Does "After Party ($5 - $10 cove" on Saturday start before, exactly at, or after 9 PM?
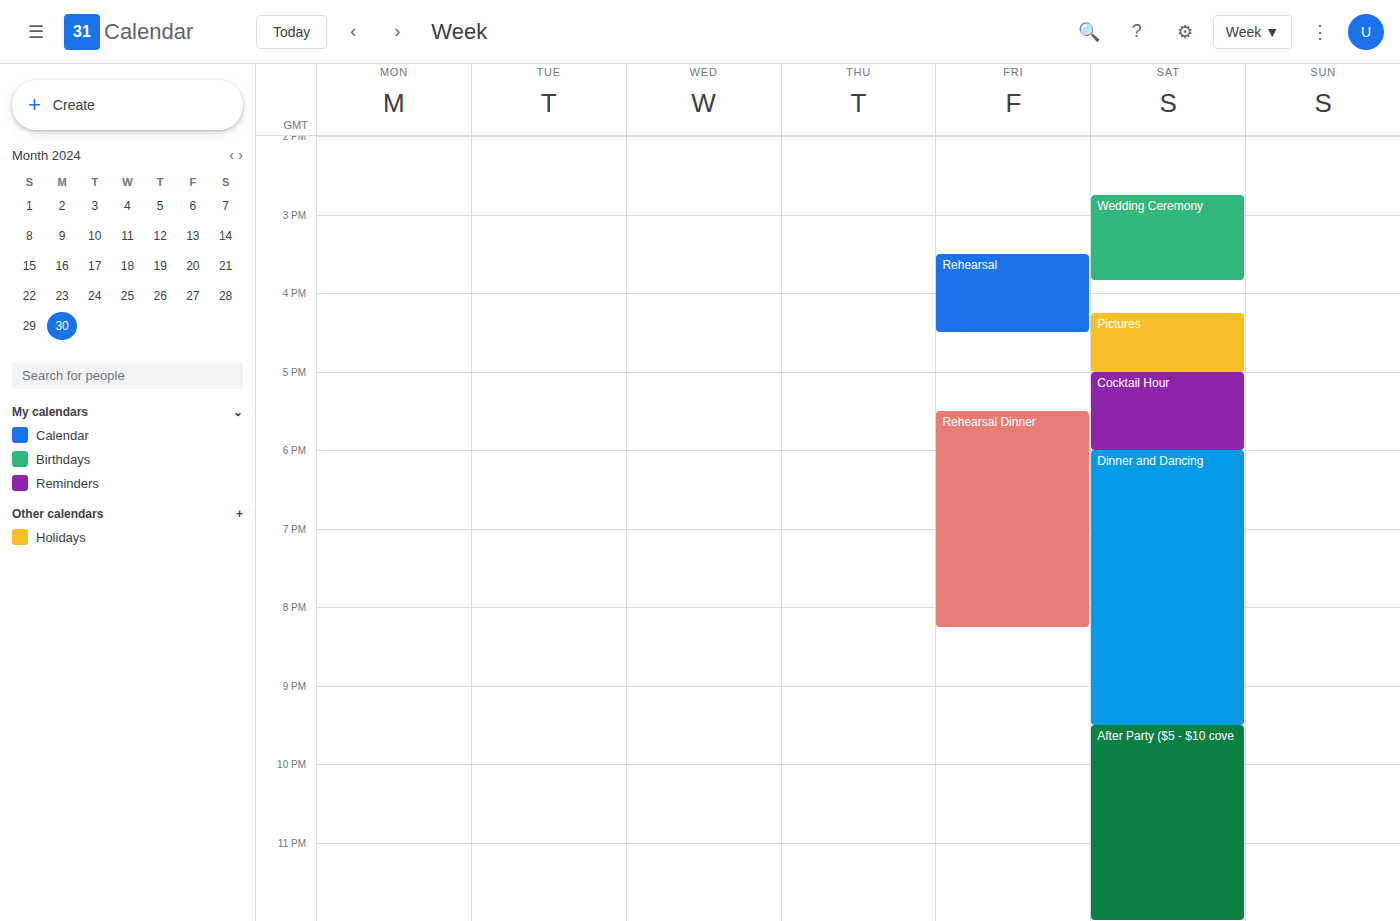
9:30 PM -- after 9 PM, 30 minutes below the 9 PM line.